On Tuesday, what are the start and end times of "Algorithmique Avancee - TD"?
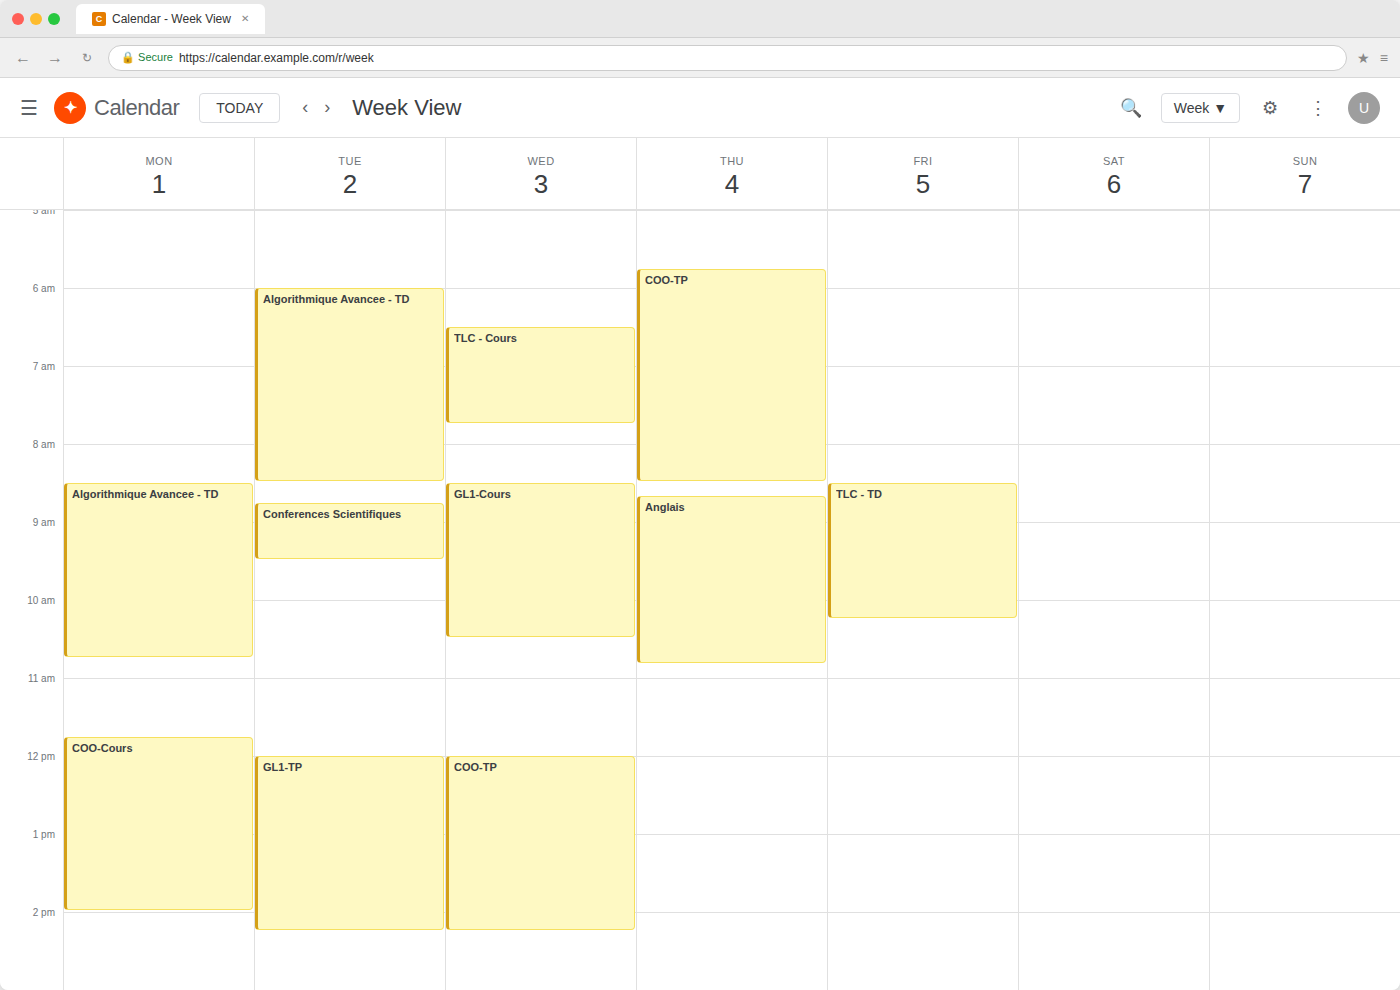
6:00 AM to 8:30 AM